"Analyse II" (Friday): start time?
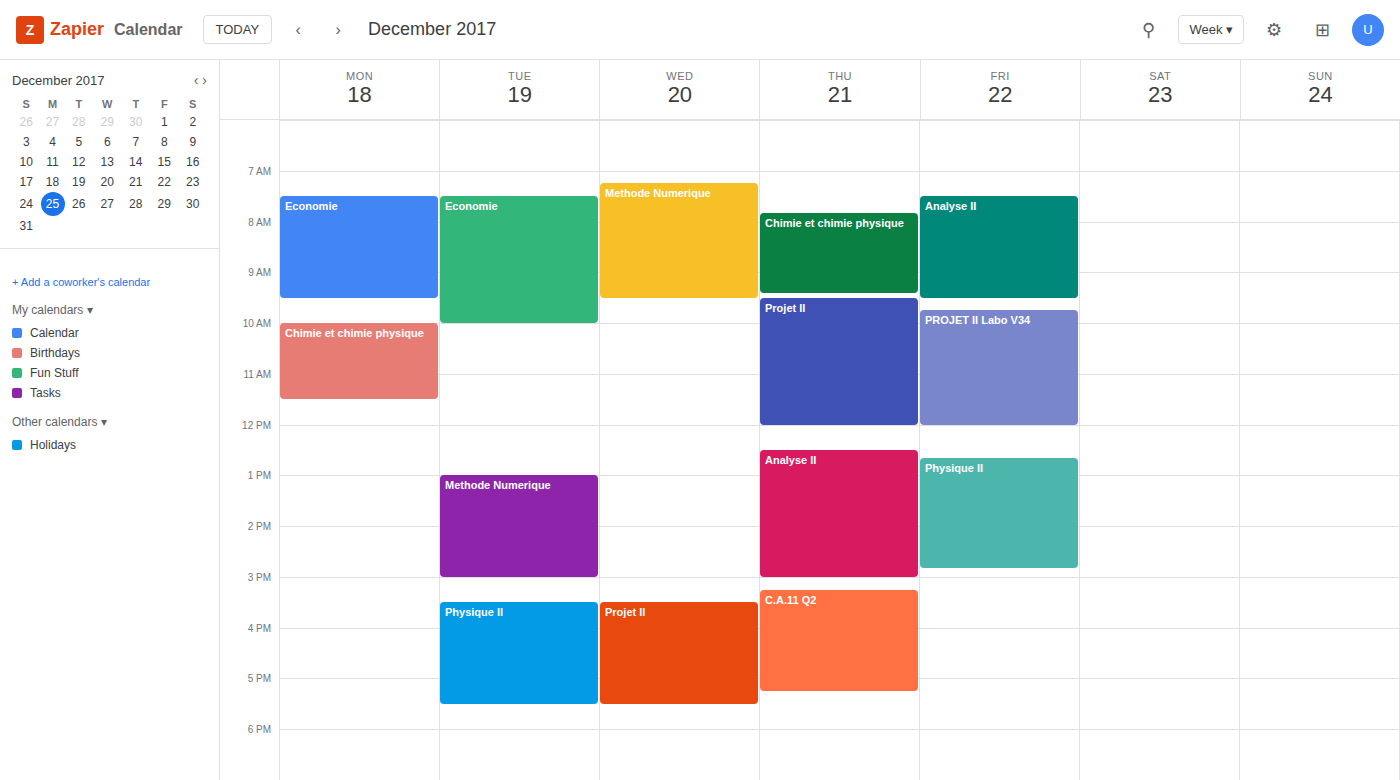
07:30